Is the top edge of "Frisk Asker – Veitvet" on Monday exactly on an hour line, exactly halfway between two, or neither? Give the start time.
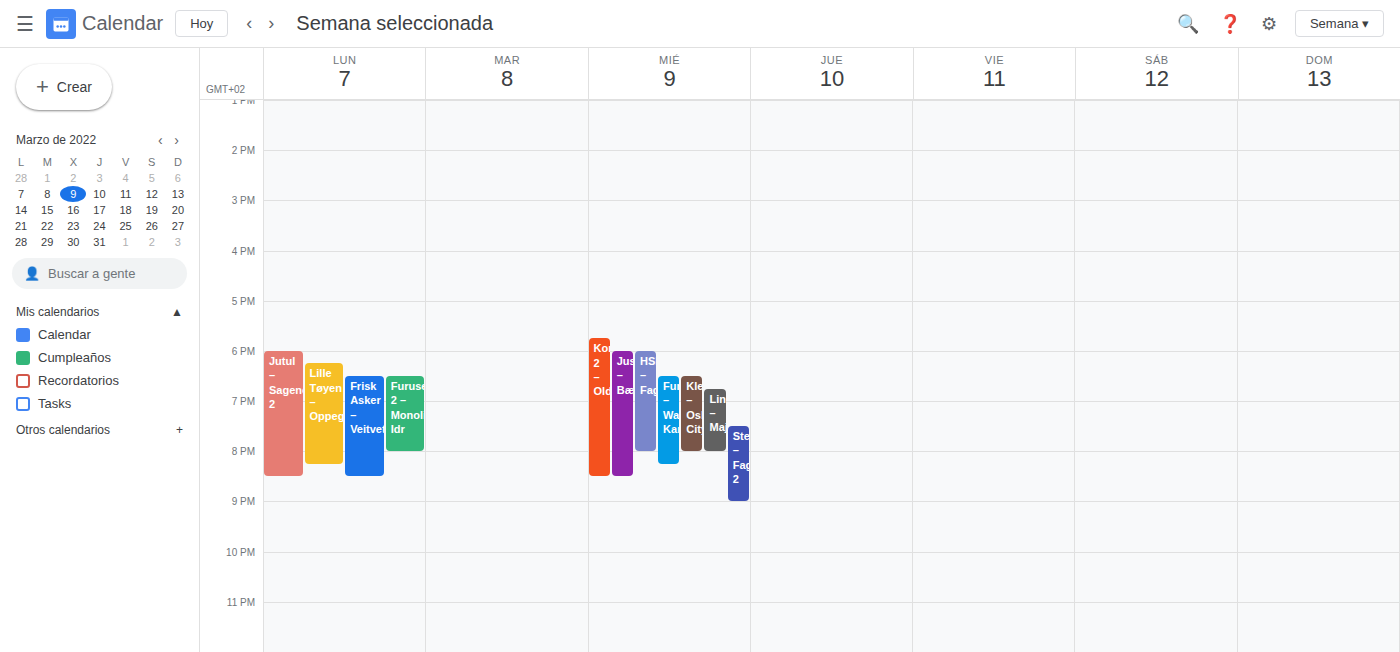
6:30 PM -- halfway between the 6 PM and 7 PM lines.